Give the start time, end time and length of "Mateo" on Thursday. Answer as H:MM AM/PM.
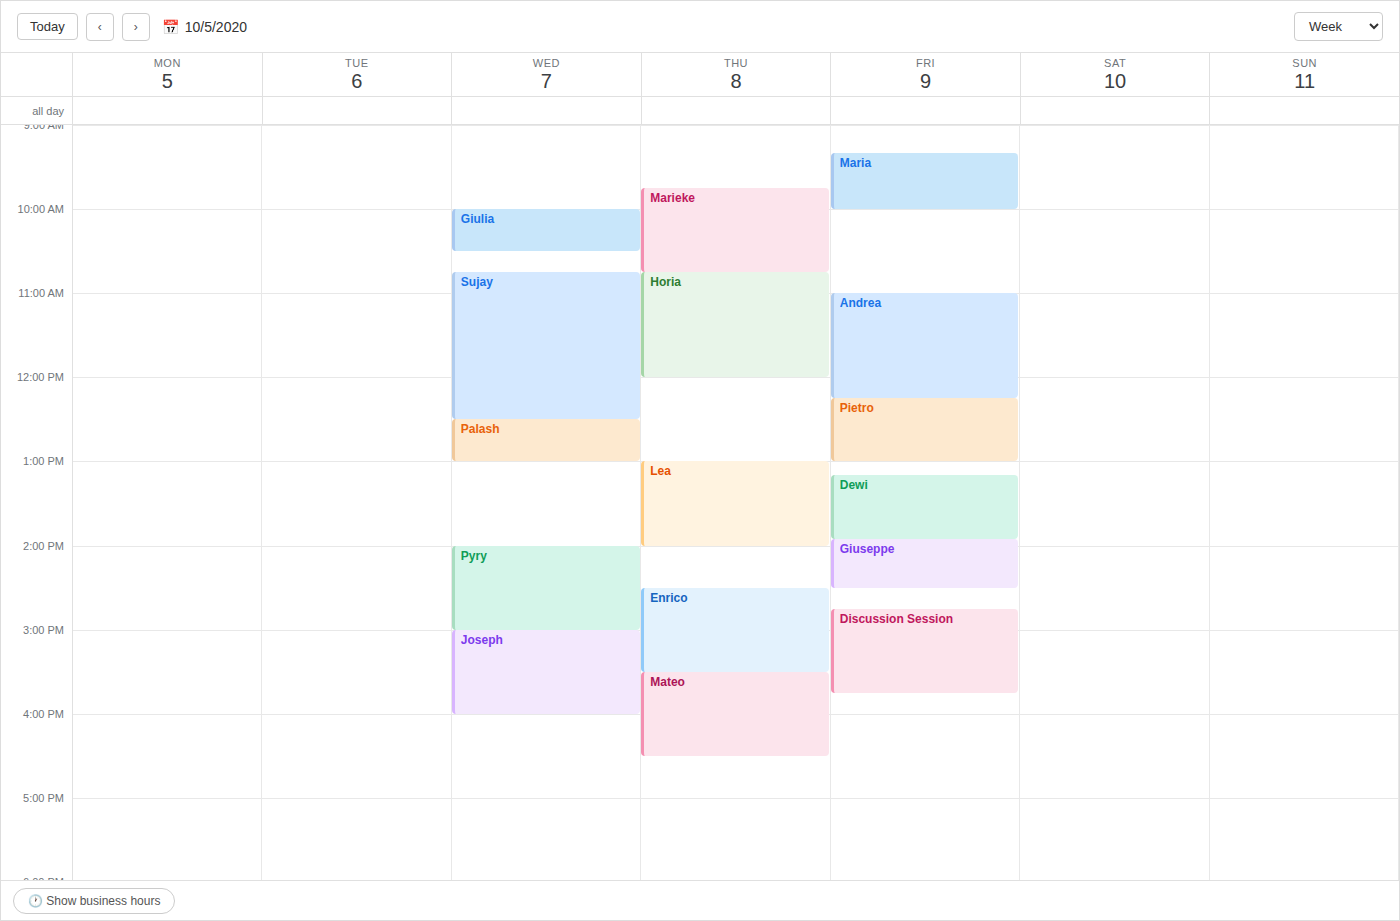
3:30 PM to 4:30 PM, 1 hour